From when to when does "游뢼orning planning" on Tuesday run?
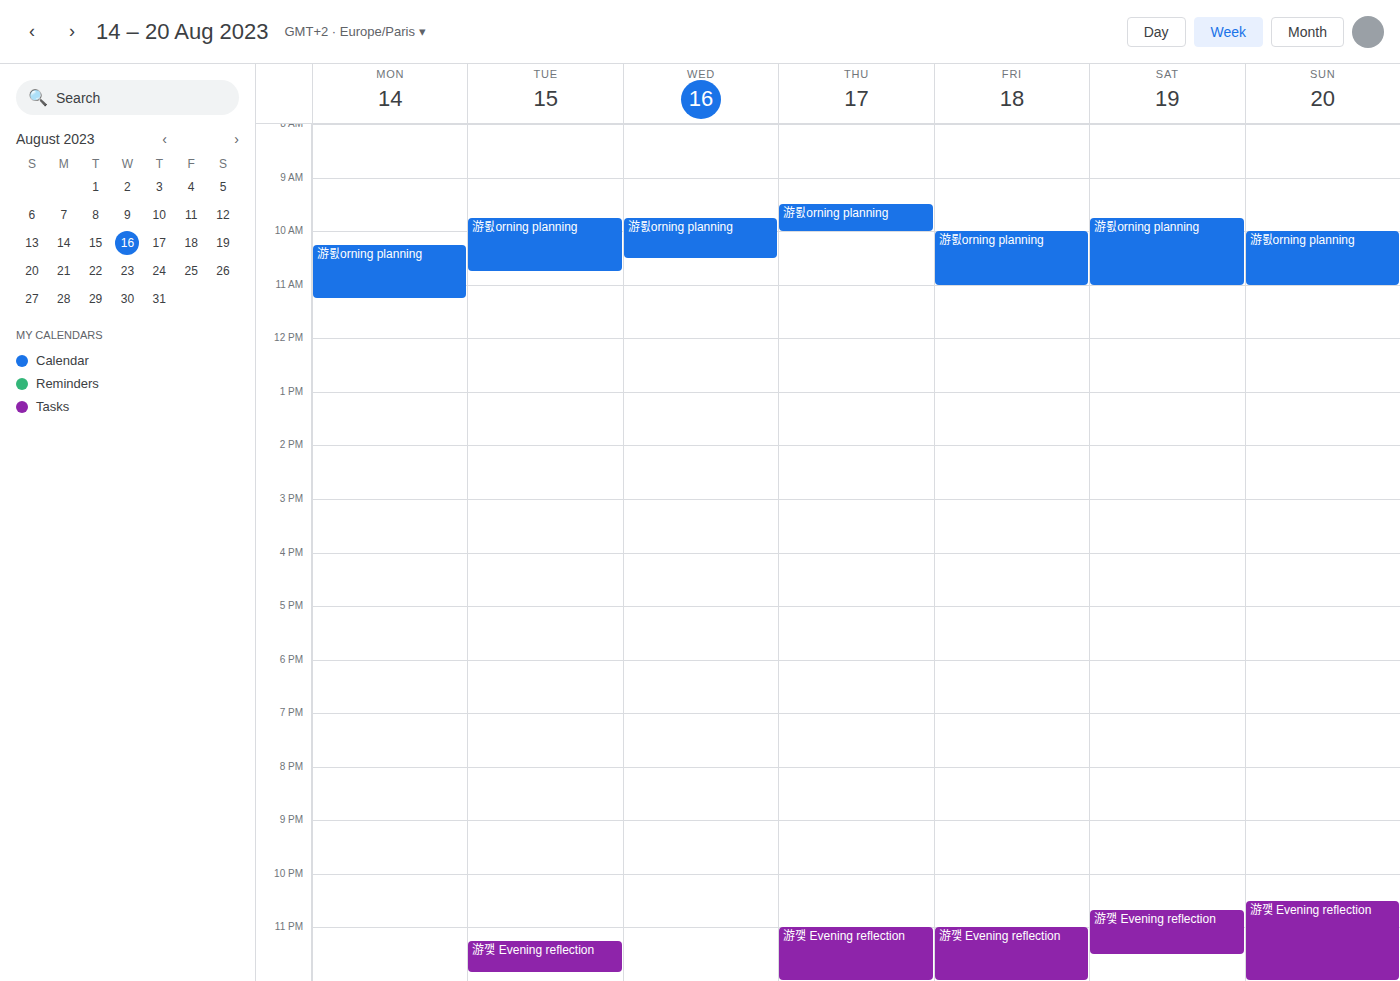
9:45 AM to 10:45 AM